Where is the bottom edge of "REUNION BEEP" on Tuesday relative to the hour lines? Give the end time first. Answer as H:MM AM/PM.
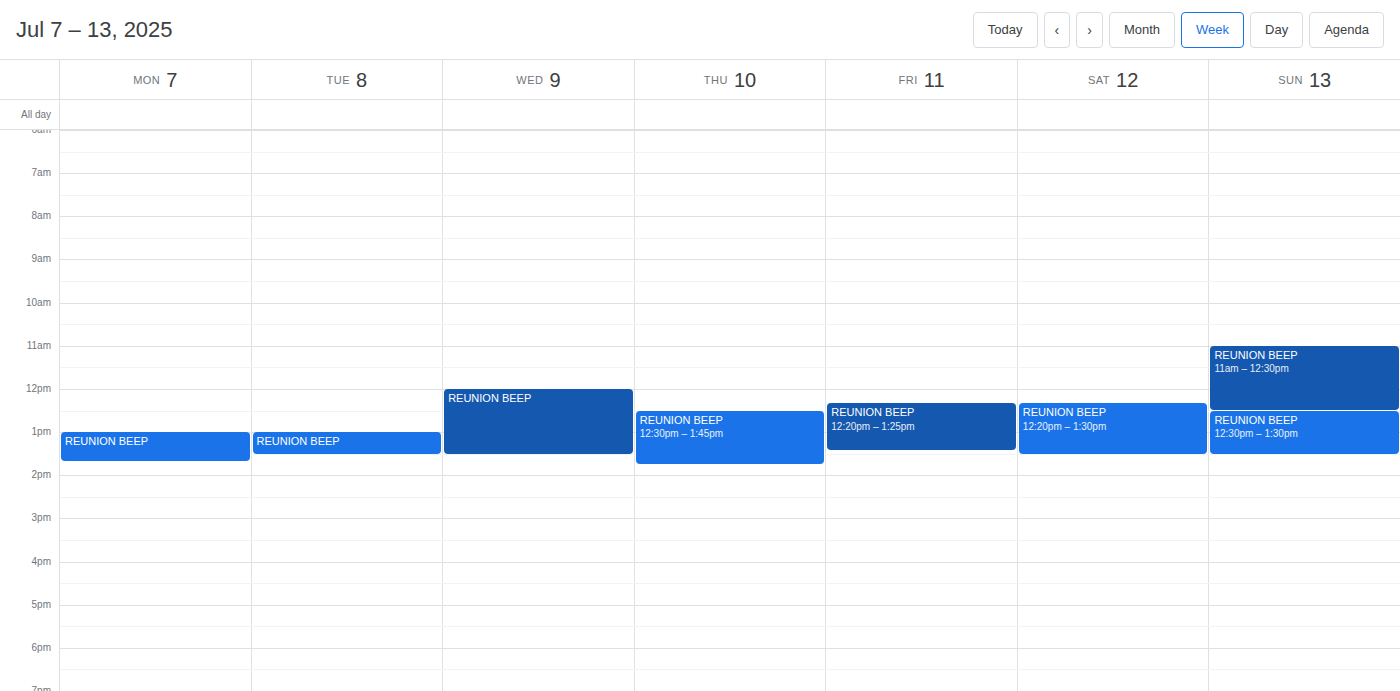
1:30 PM -- halfway between the 1 PM and 2 PM lines.